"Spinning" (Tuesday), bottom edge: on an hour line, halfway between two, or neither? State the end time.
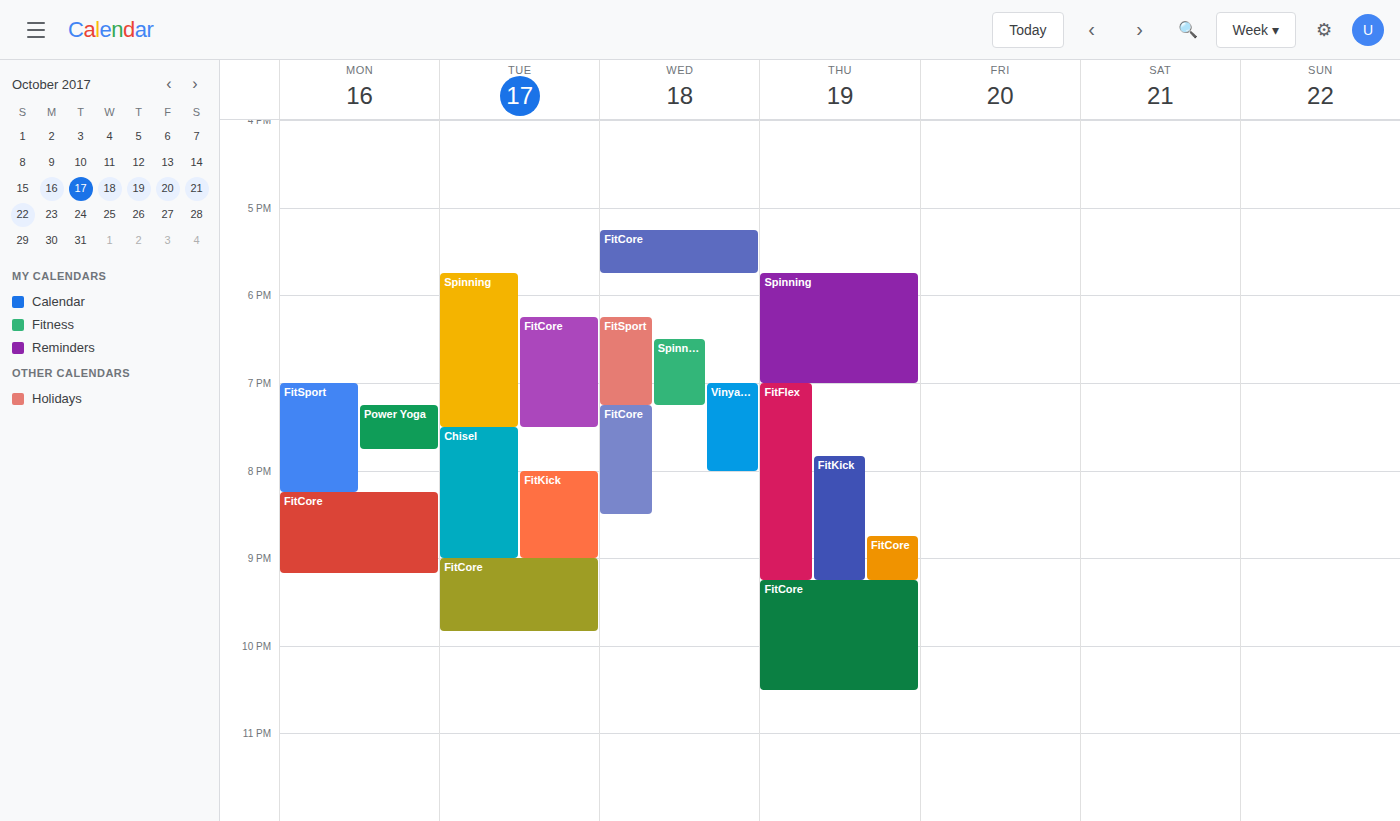
7:30 PM -- halfway between the 7 PM and 8 PM lines.